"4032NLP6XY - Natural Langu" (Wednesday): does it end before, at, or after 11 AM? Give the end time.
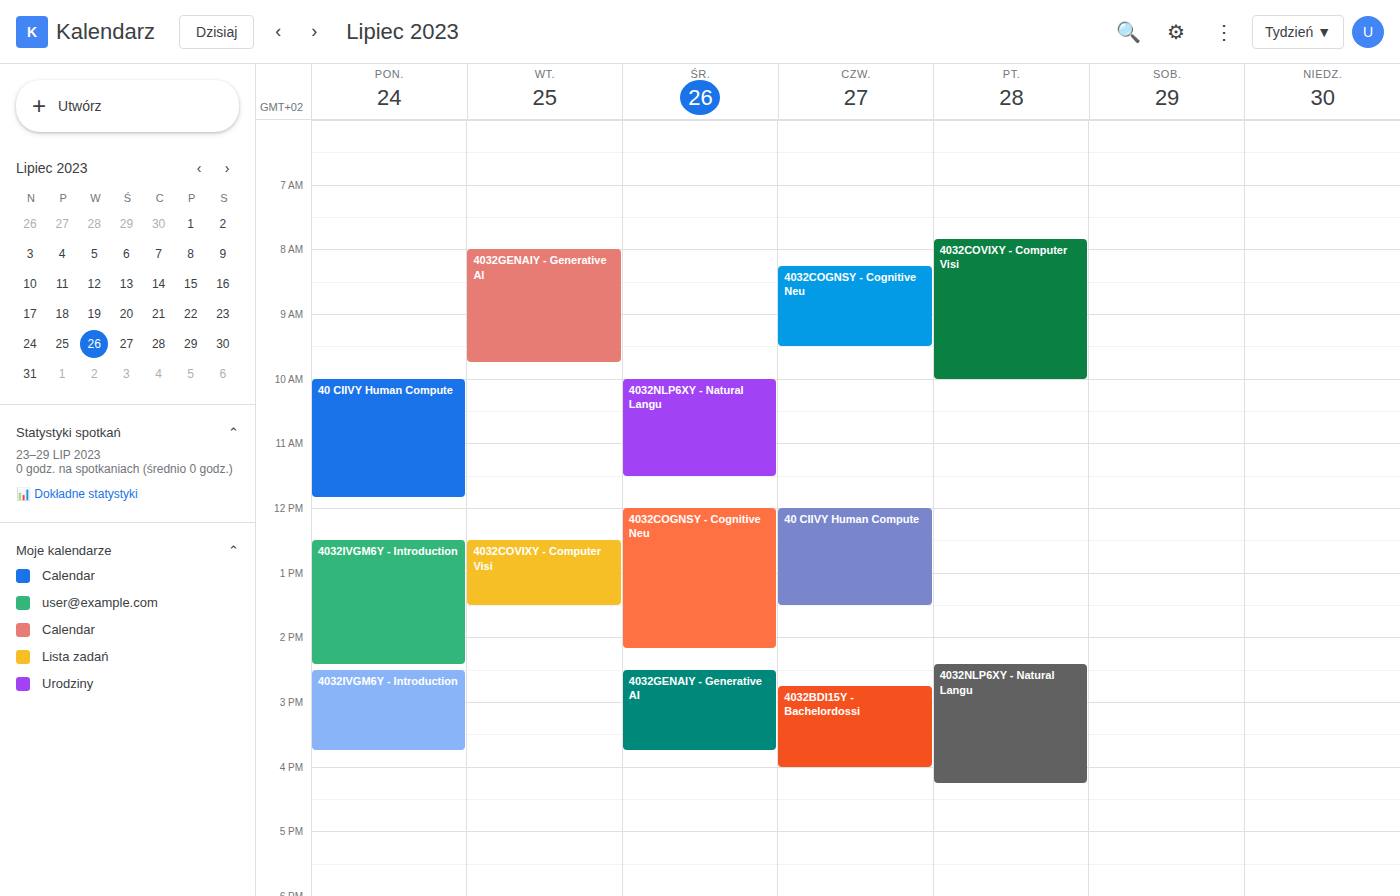
11:30 AM -- after 11 AM, 30 minutes below the 11 AM line.